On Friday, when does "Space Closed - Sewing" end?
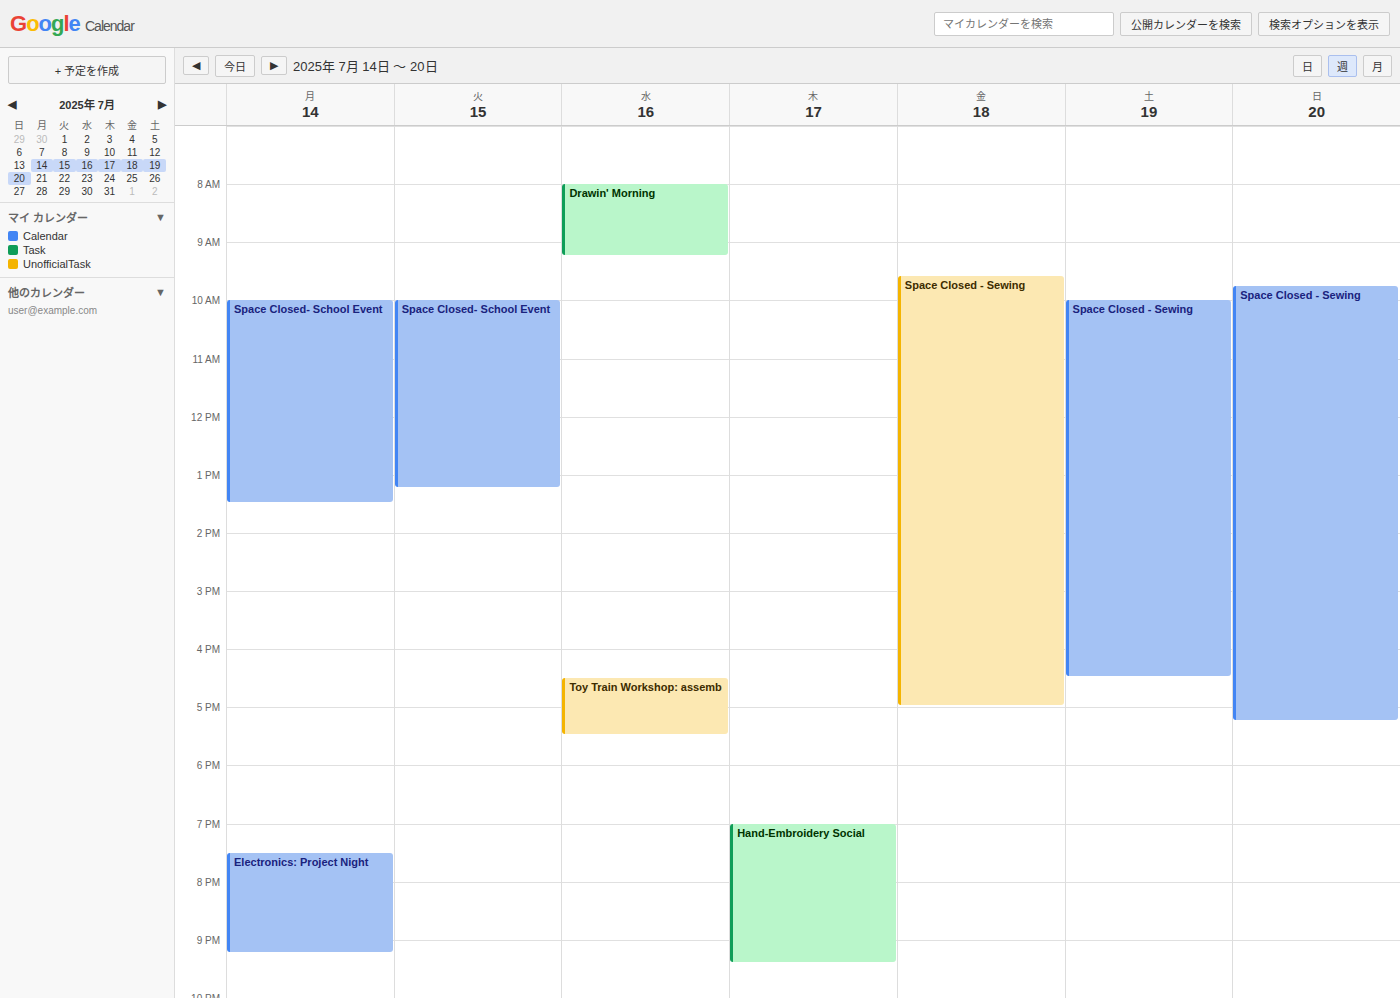
5:00 PM